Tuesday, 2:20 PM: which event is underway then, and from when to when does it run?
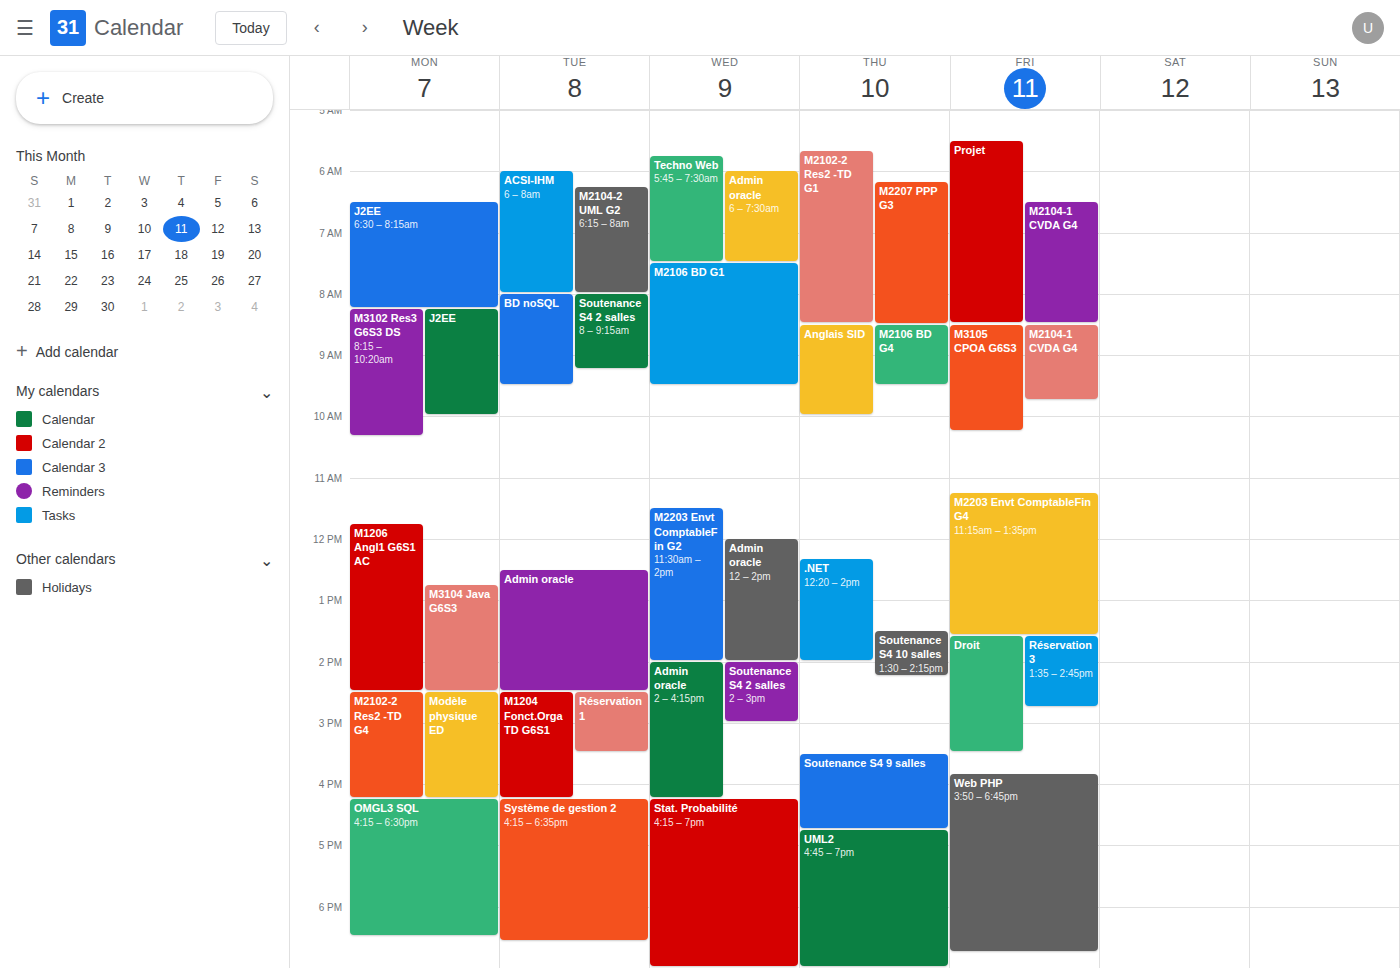
"Admin oracle", 12:30 PM to 2:30 PM